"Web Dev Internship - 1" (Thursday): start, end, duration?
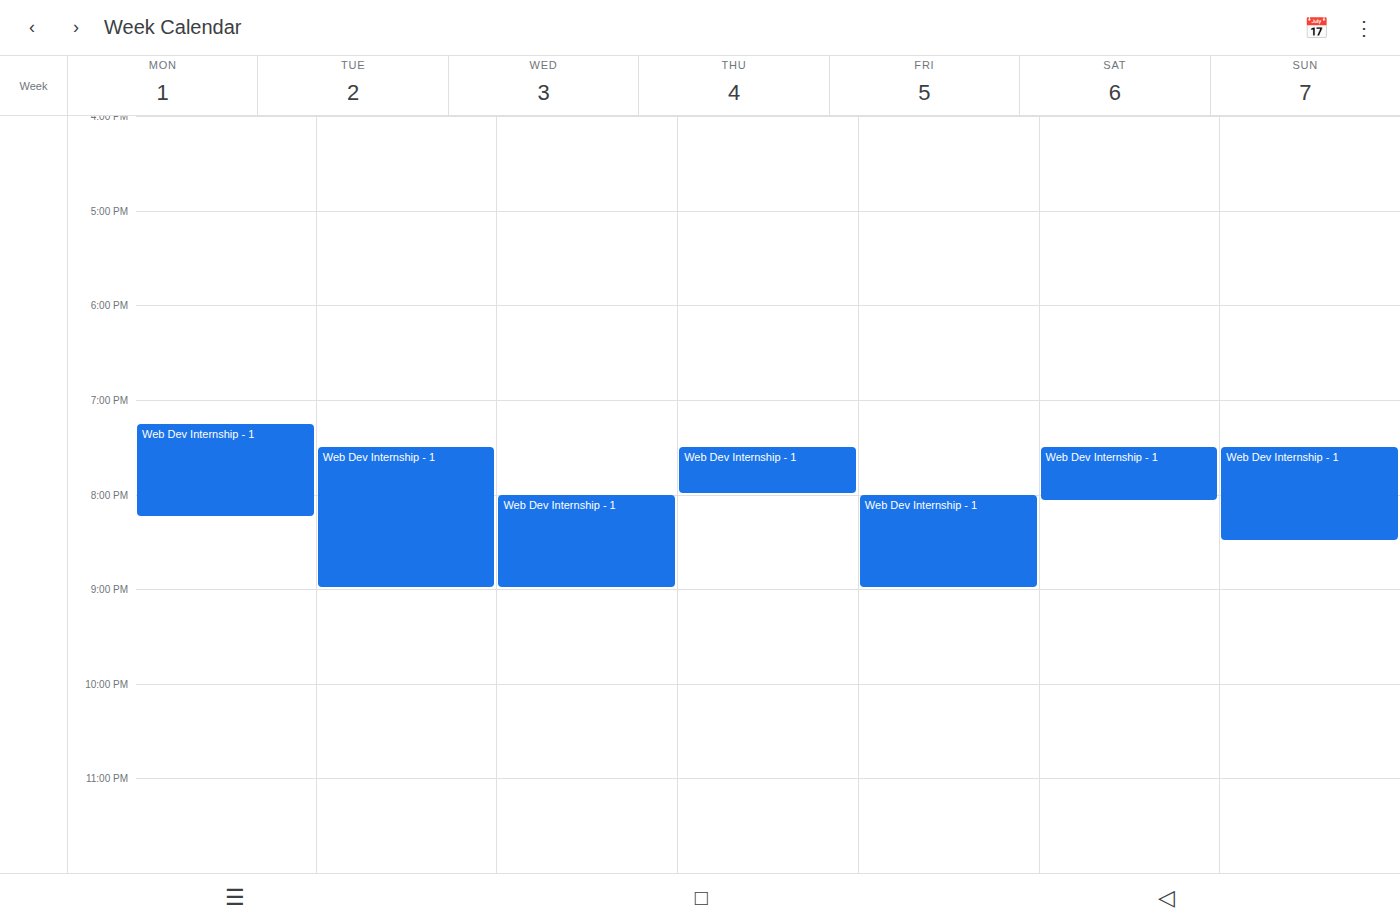
7:30 PM to 8:00 PM, 30 minutes